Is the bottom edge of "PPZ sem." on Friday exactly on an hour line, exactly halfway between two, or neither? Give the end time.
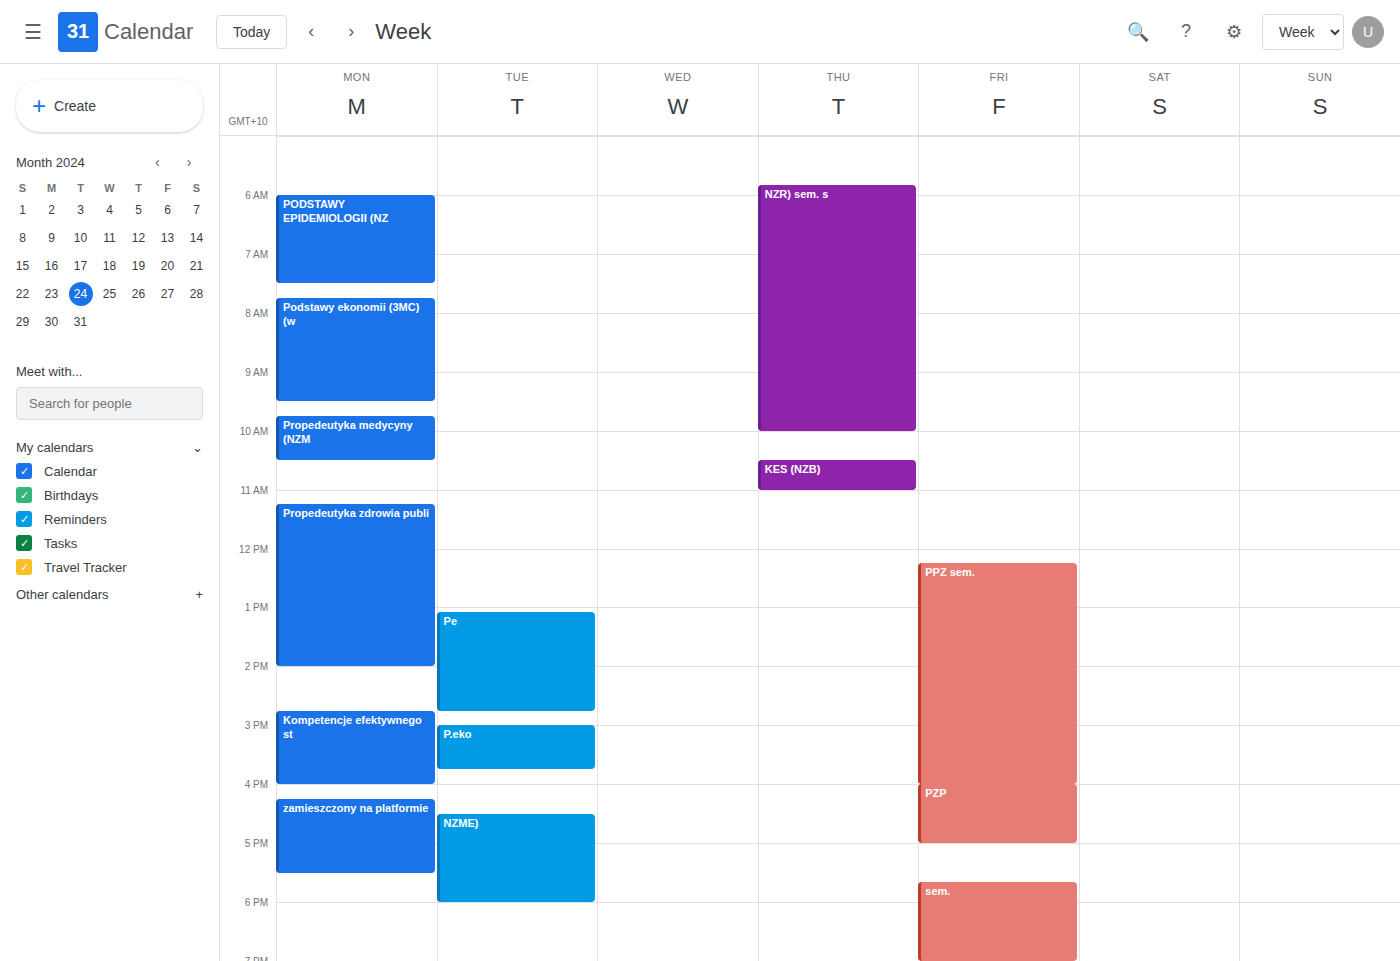
4:00 PM -- exactly on the 4 PM line.